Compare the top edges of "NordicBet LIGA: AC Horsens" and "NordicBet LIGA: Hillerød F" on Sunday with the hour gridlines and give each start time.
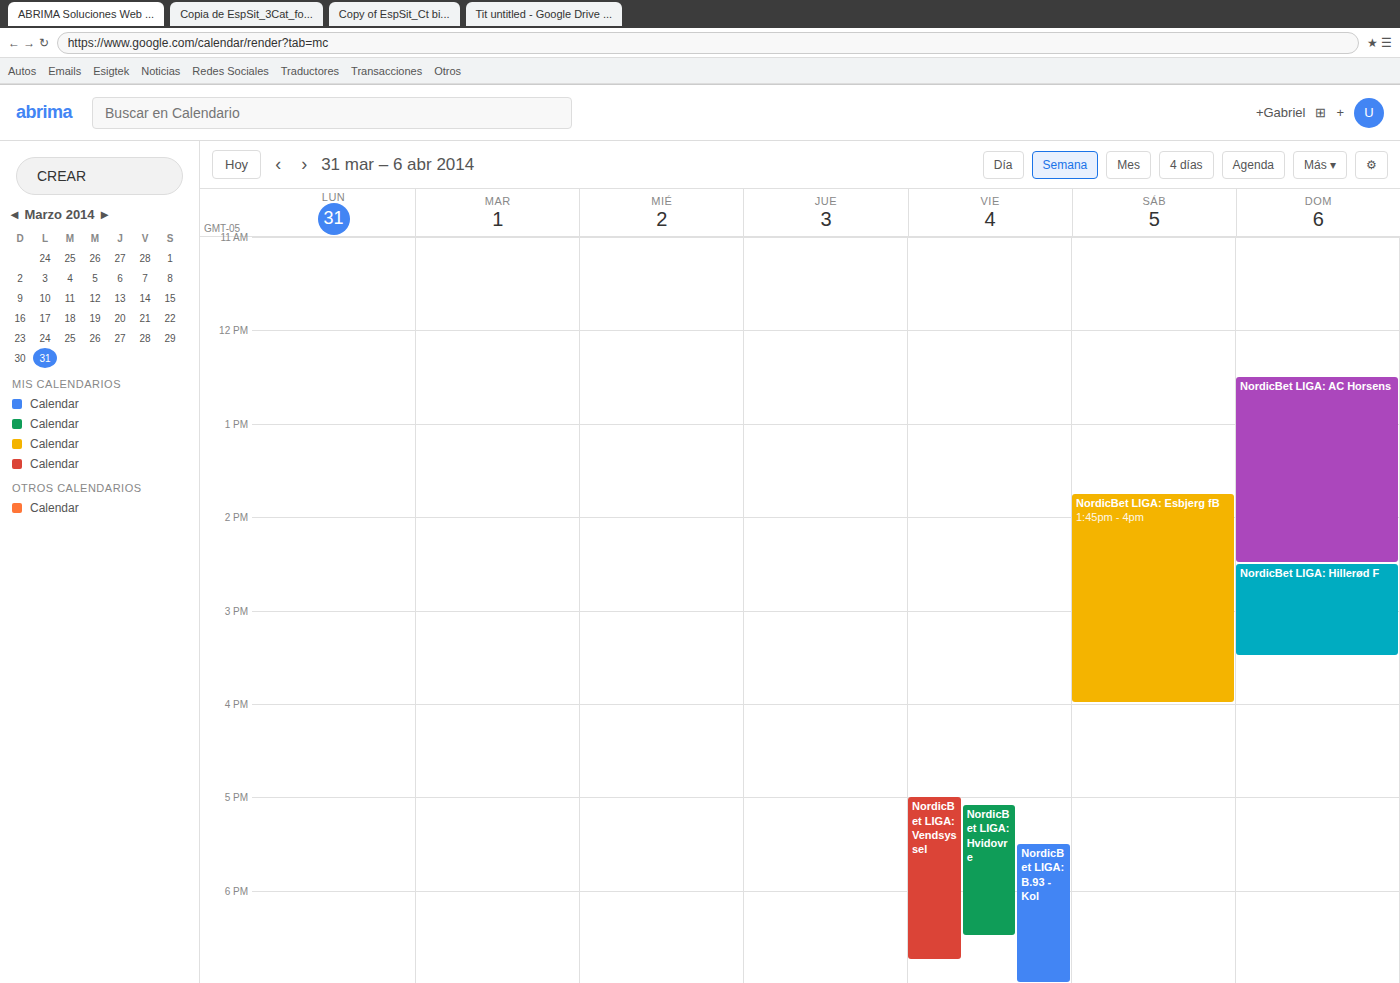
"NordicBet LIGA: AC Horsens": 12:30 PM, halfway between the 12 PM and 1 PM lines. "NordicBet LIGA: Hillerød F": 2:30 PM, halfway between the 2 PM and 3 PM lines.